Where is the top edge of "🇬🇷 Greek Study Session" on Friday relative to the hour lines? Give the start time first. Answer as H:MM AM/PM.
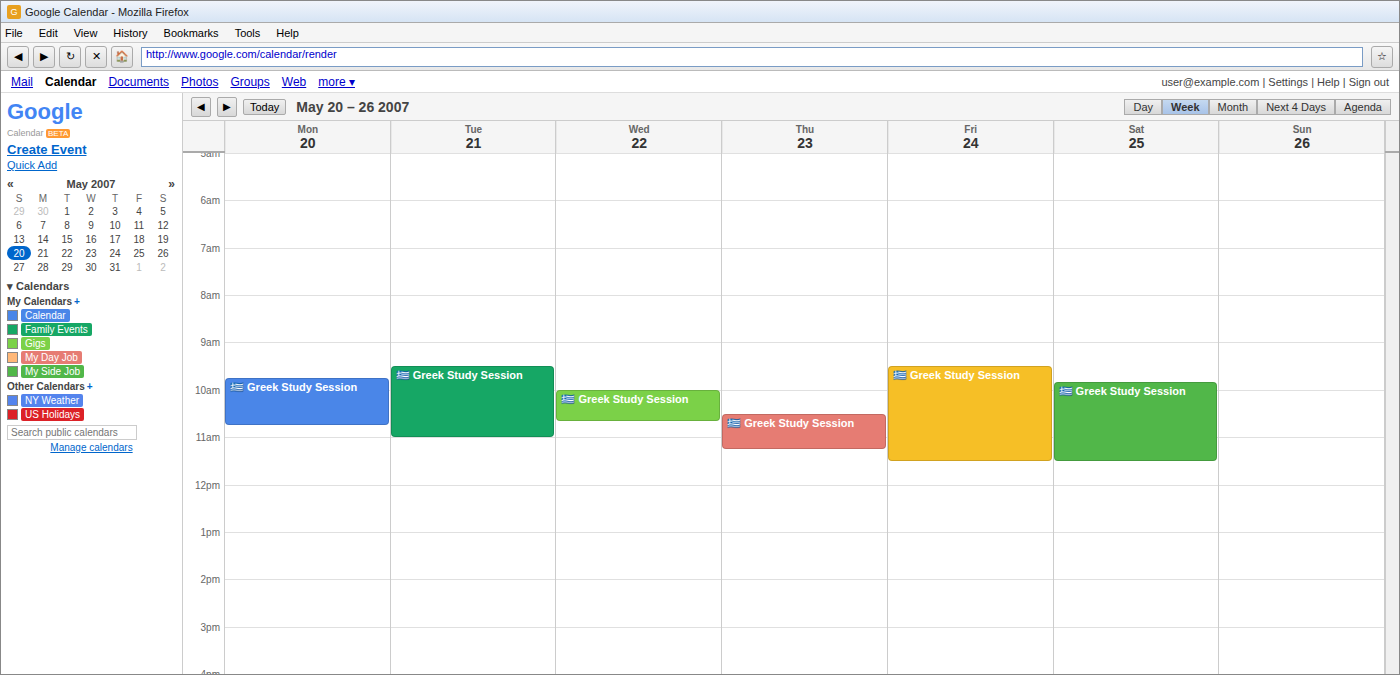
9:30 AM -- halfway between the 9 AM and 10 AM lines.